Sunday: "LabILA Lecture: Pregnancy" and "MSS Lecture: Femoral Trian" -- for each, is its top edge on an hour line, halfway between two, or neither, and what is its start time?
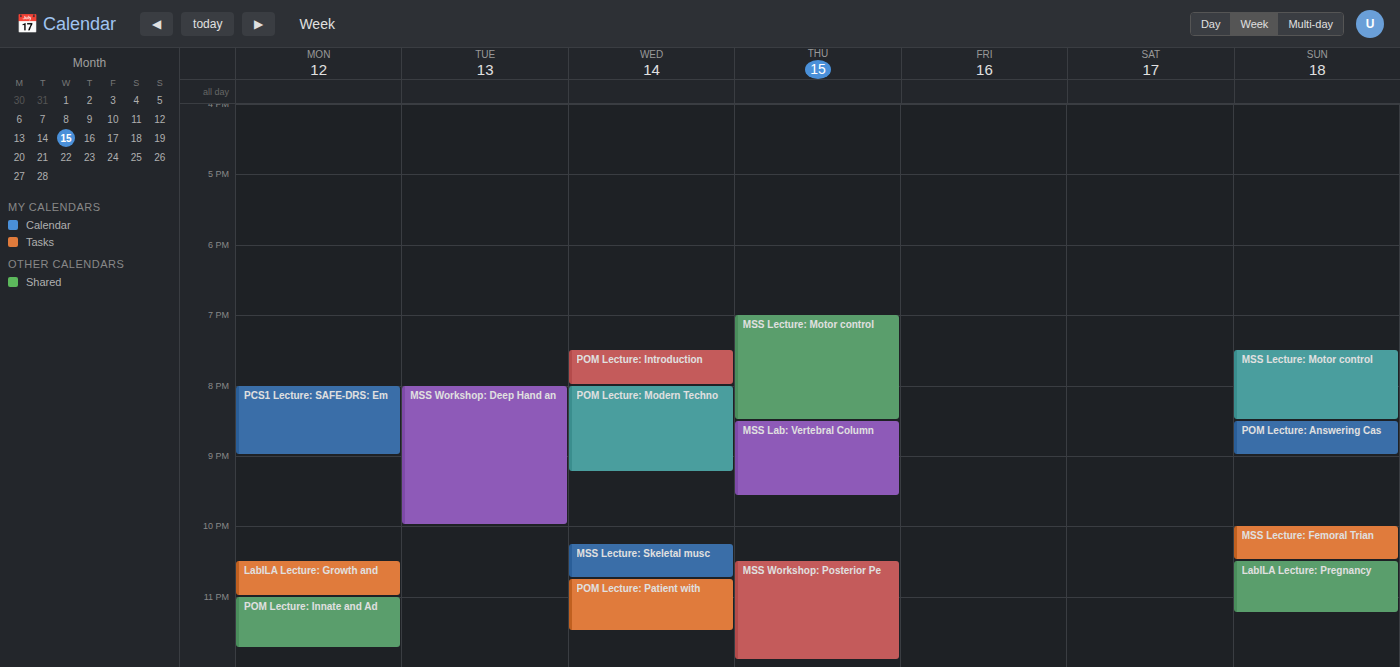
"LabILA Lecture: Pregnancy": 22:30, halfway between the 22:00 and 23:00 lines. "MSS Lecture: Femoral Trian": 22:00, exactly on the 22:00 line.